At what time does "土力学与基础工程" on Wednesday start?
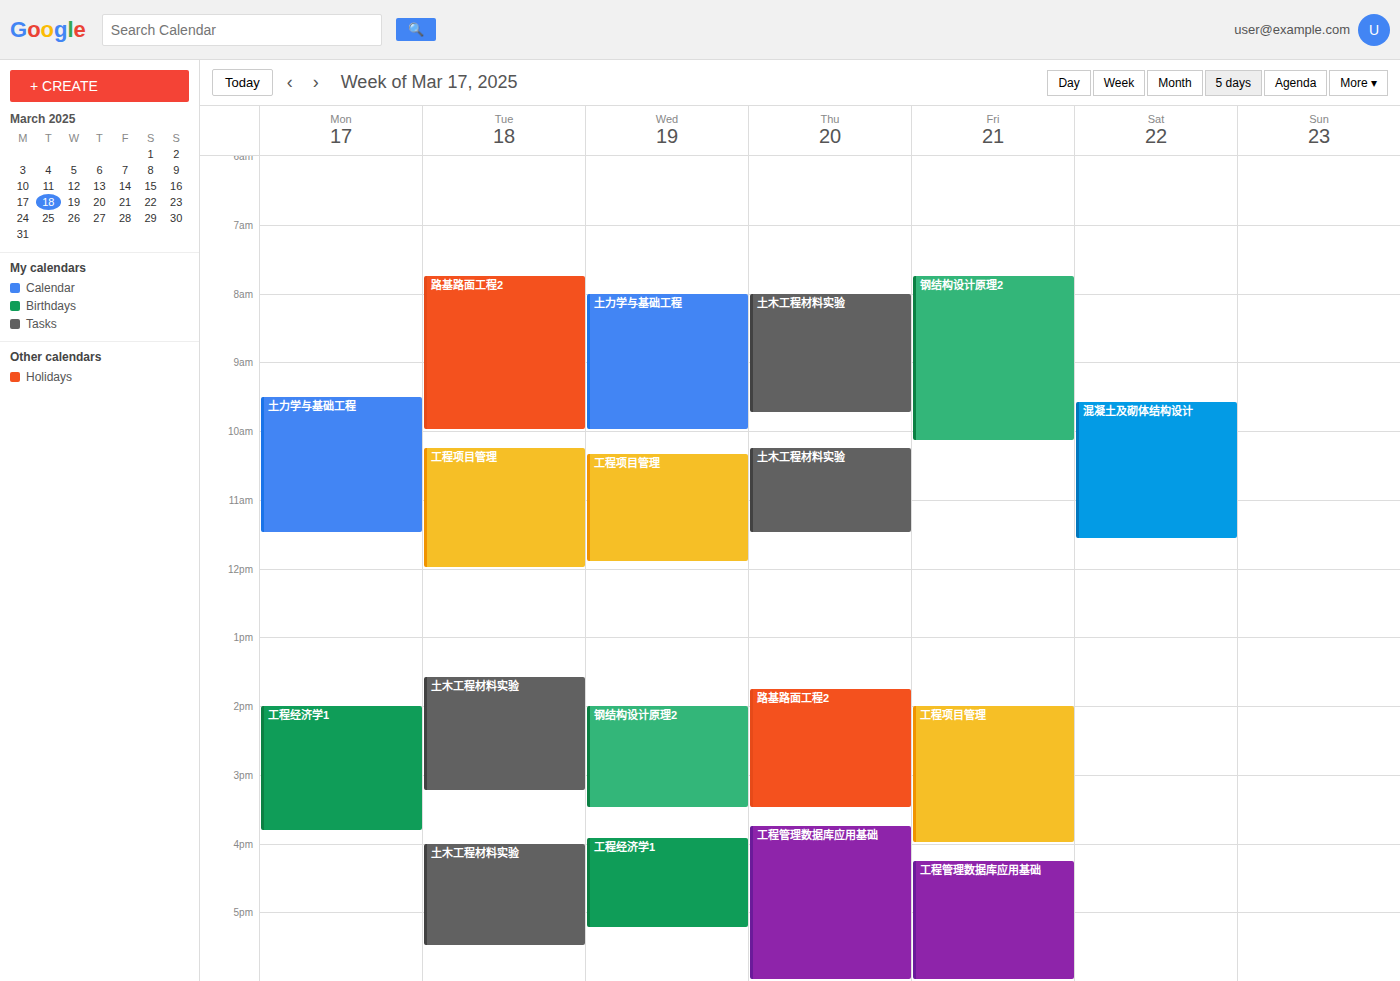
8:00 AM